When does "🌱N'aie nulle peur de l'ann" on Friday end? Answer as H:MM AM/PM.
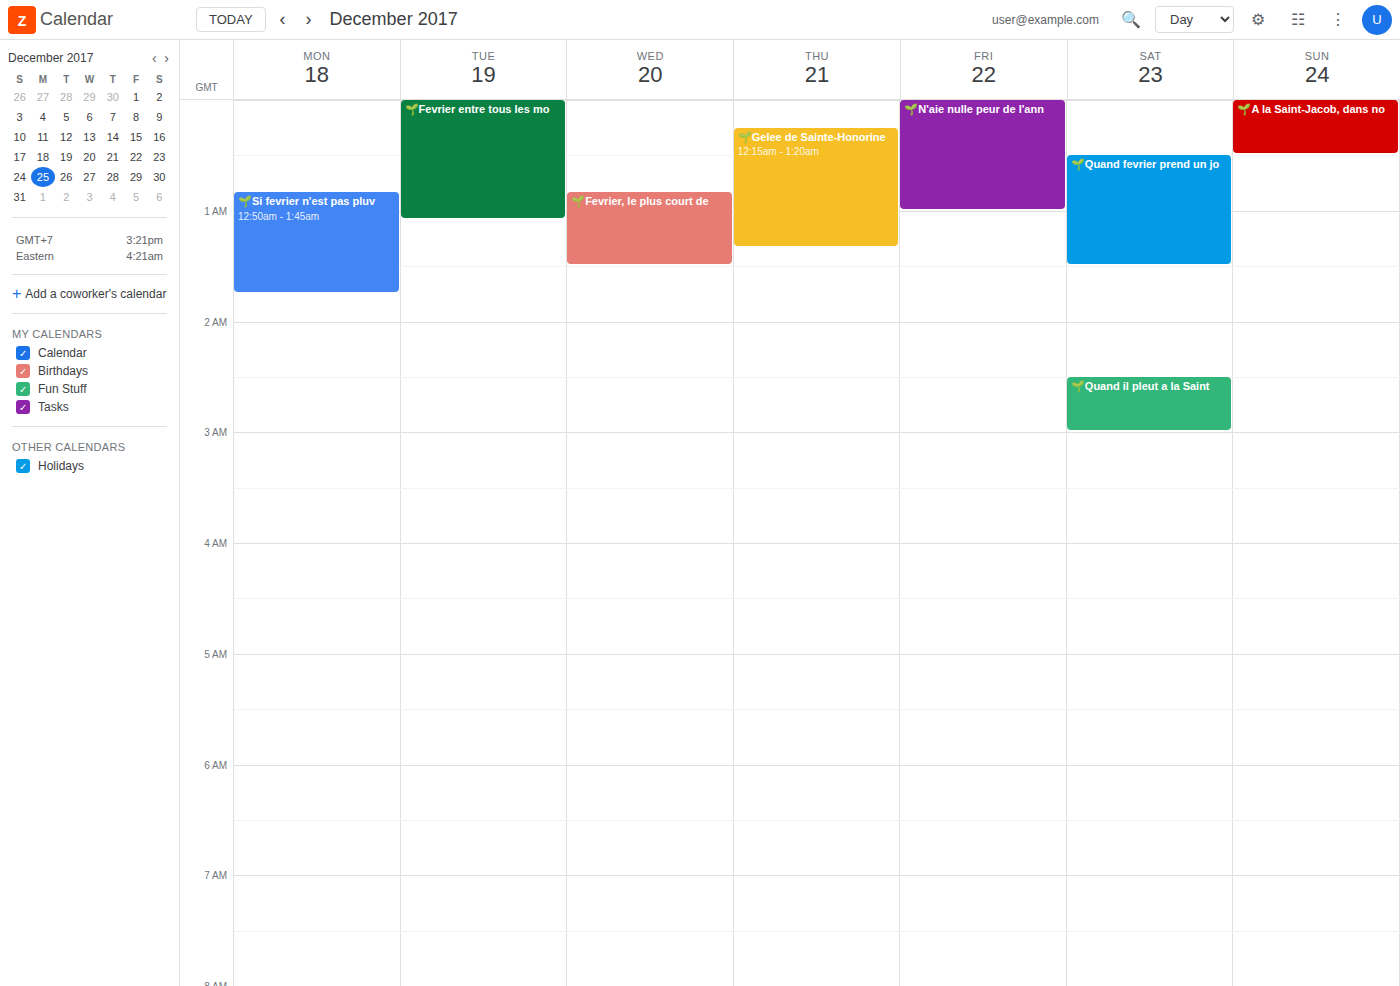
1:00 AM